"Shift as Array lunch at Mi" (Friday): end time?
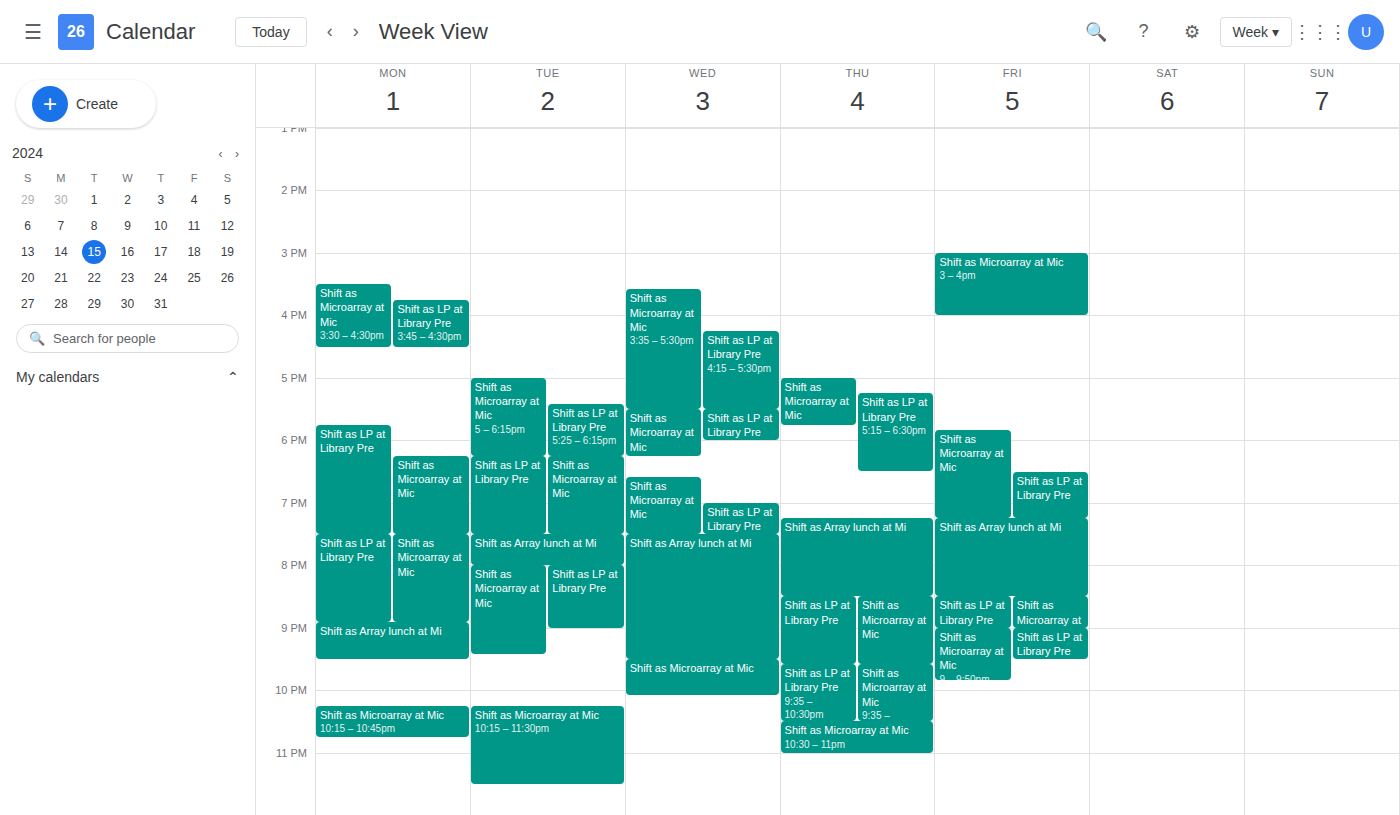
8:30 PM